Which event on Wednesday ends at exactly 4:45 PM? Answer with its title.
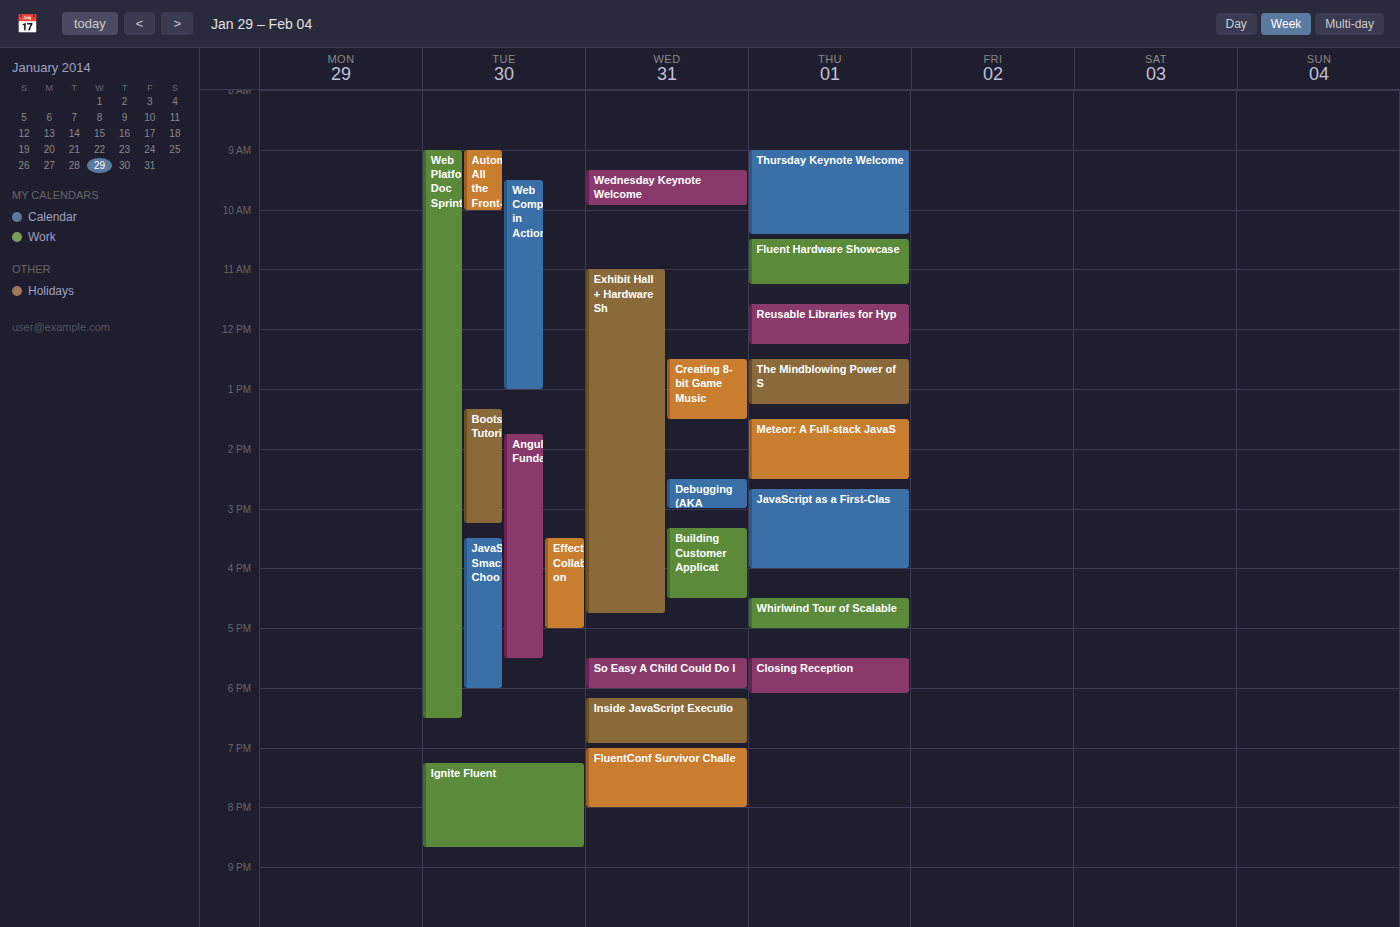
"Exhibit Hall + Hardware Sh"